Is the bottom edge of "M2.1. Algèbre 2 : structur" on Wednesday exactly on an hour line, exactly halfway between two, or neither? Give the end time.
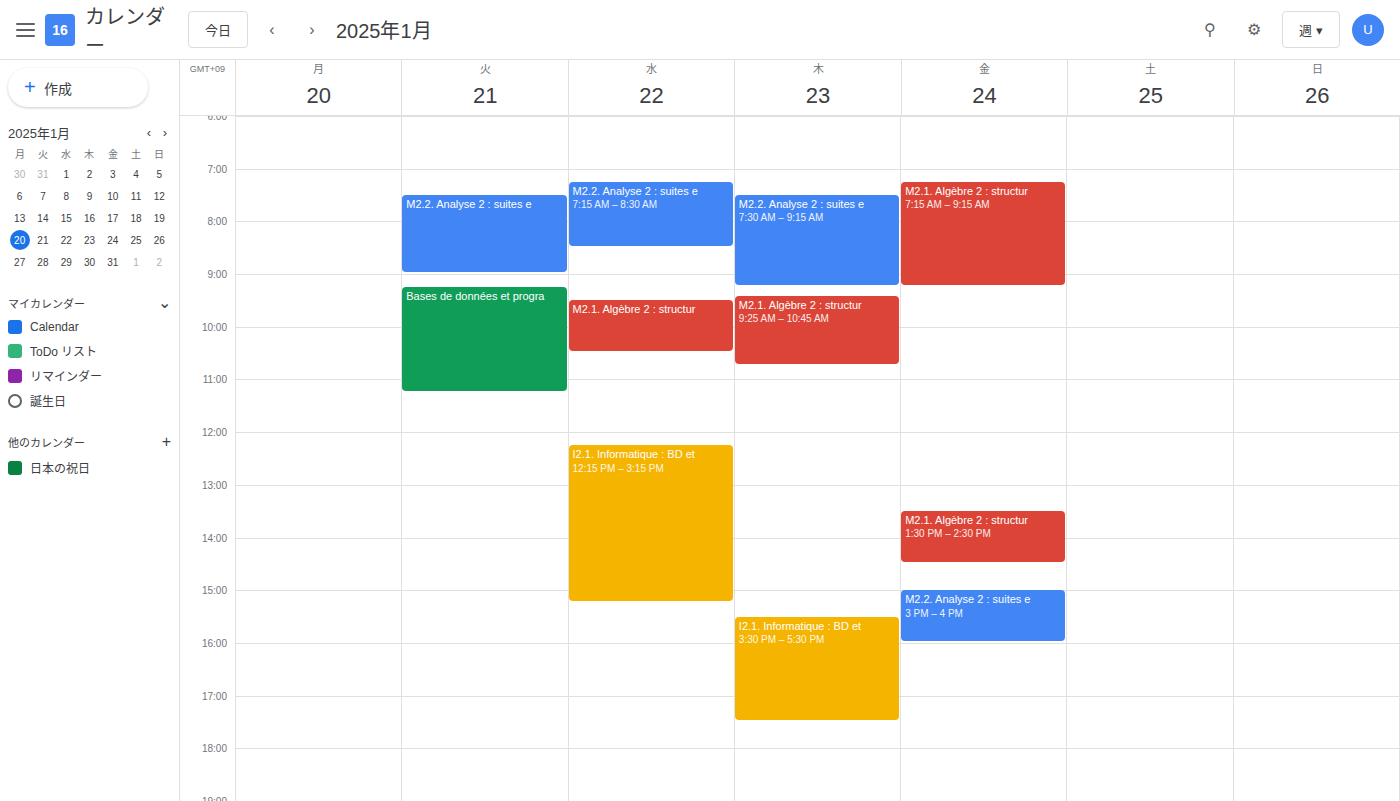
10:30 AM -- halfway between the 10 AM and 11 AM lines.